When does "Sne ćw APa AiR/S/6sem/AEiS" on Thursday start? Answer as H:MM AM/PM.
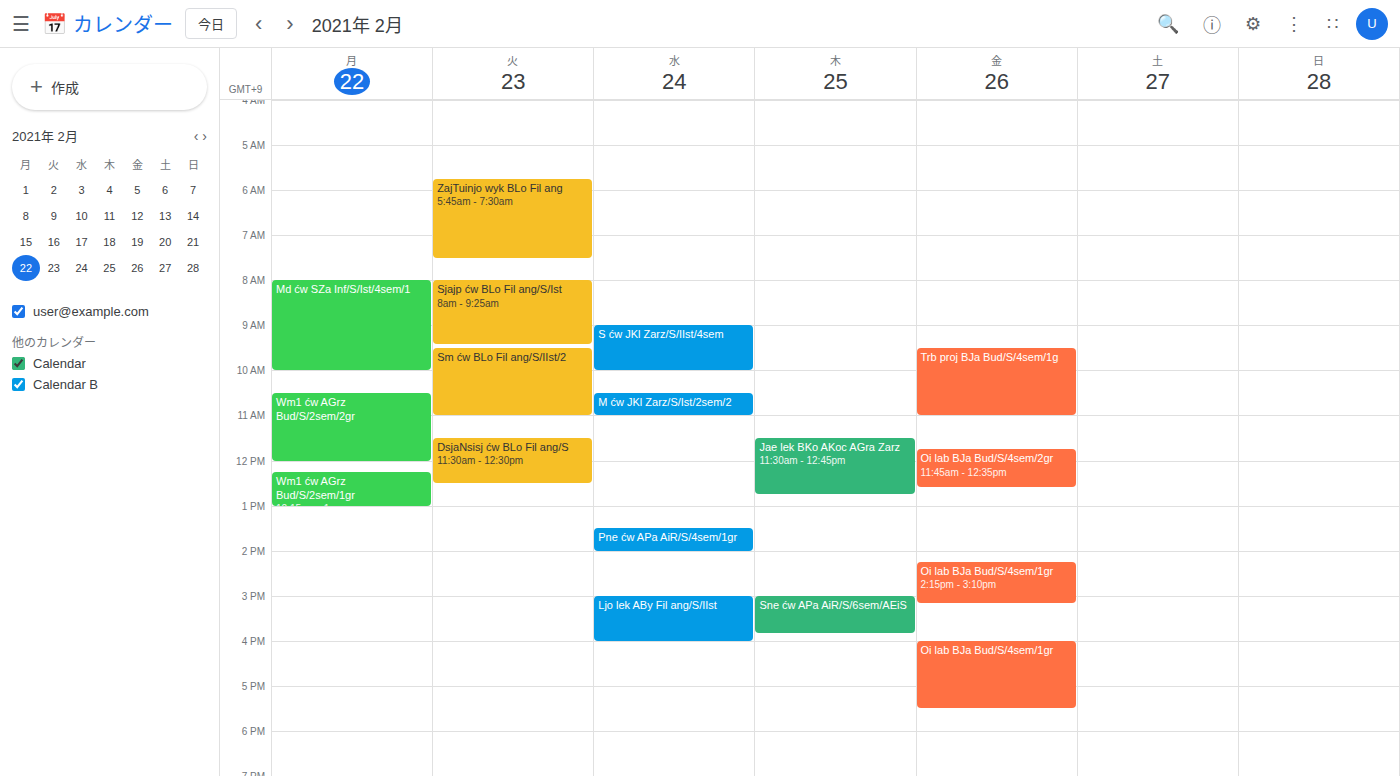
3:00 PM